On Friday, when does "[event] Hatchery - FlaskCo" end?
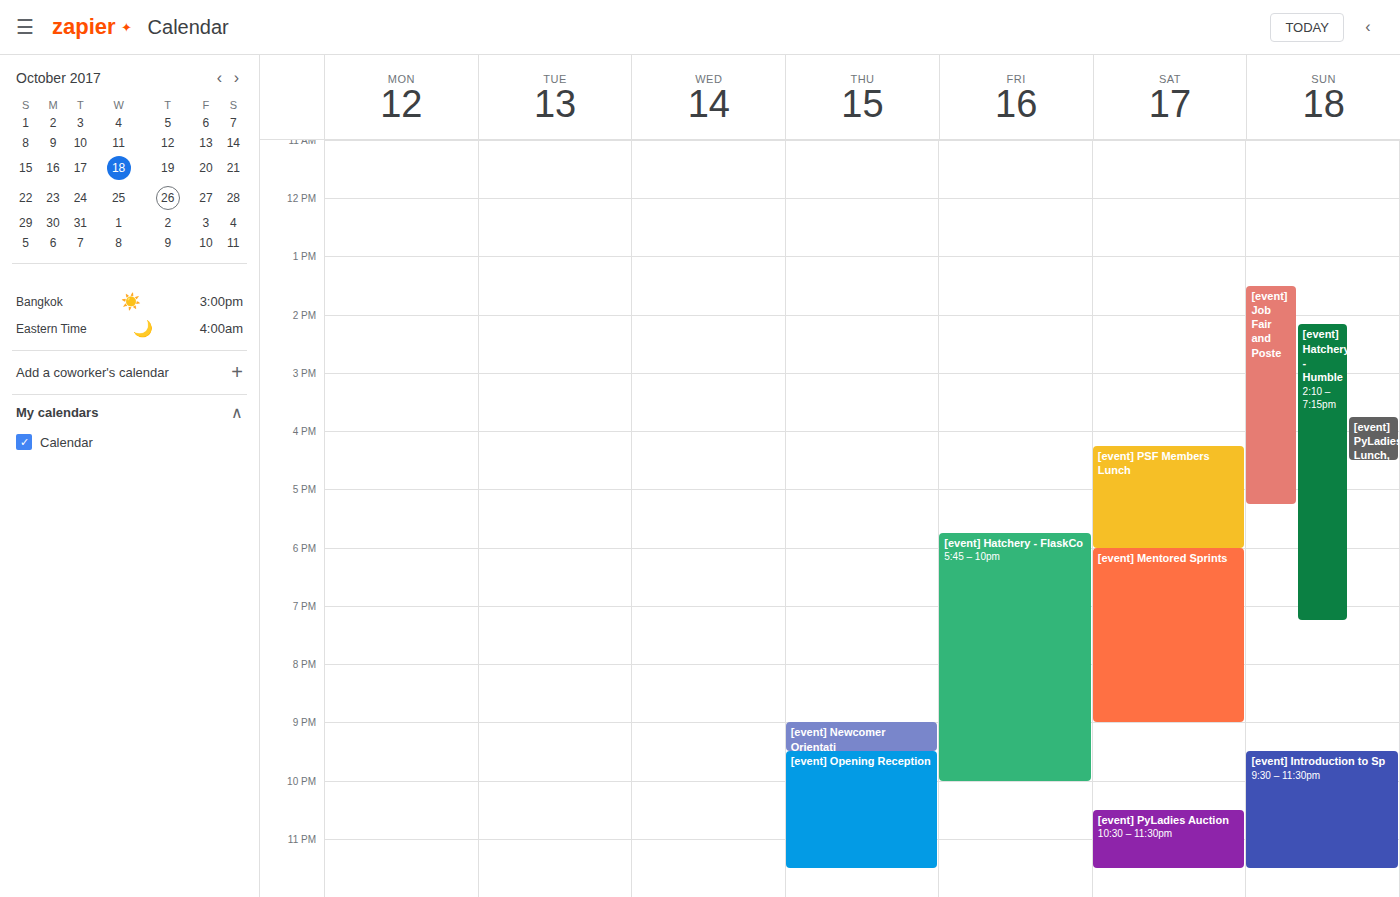
10:00 PM